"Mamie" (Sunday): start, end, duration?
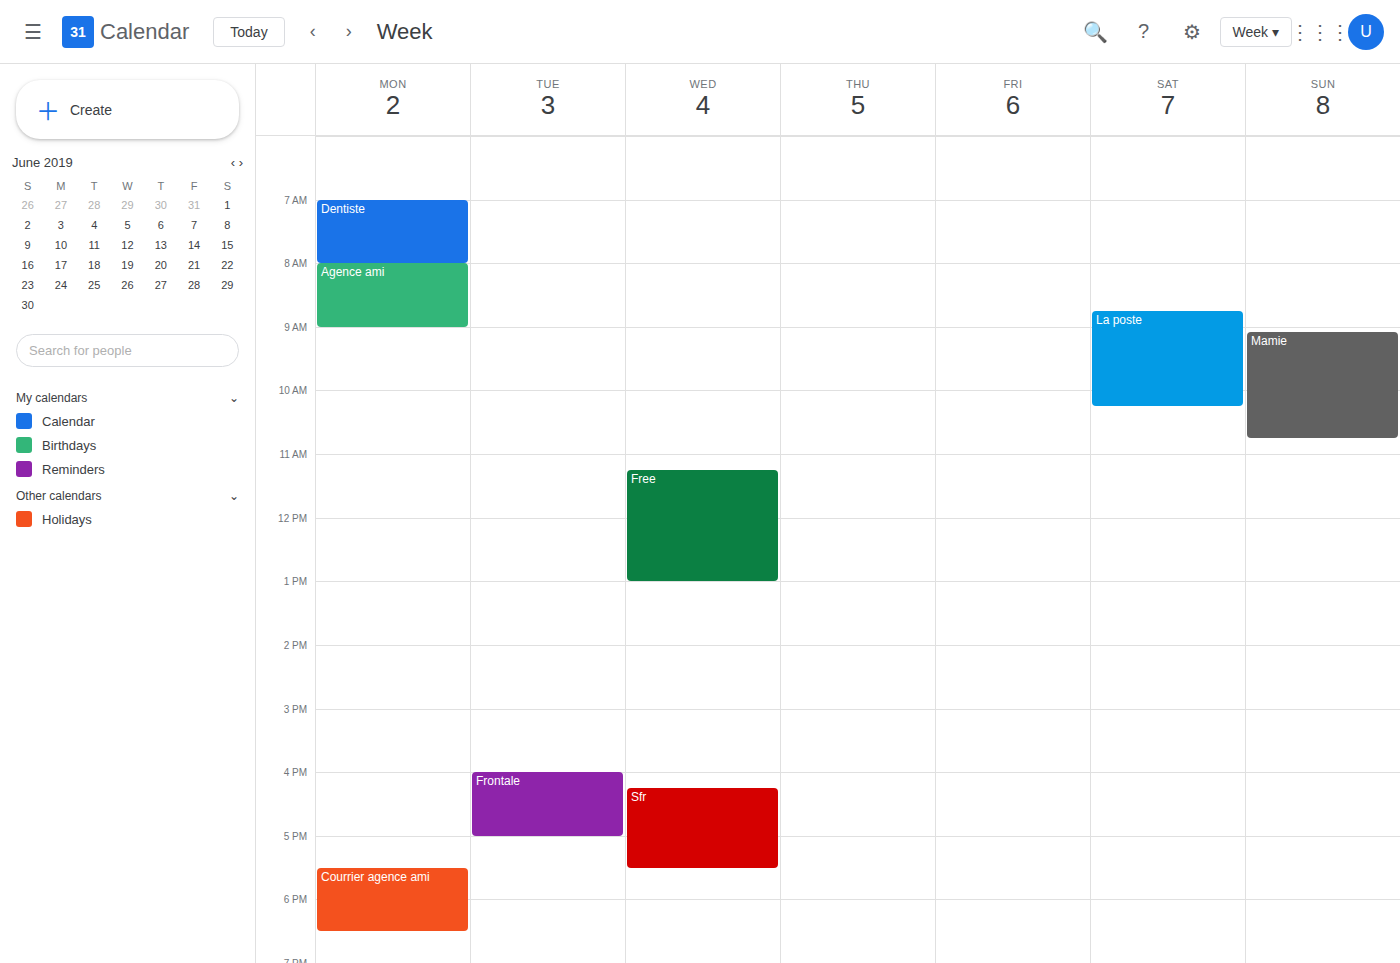
9:05 AM to 10:45 AM, 1 hour 40 minutes